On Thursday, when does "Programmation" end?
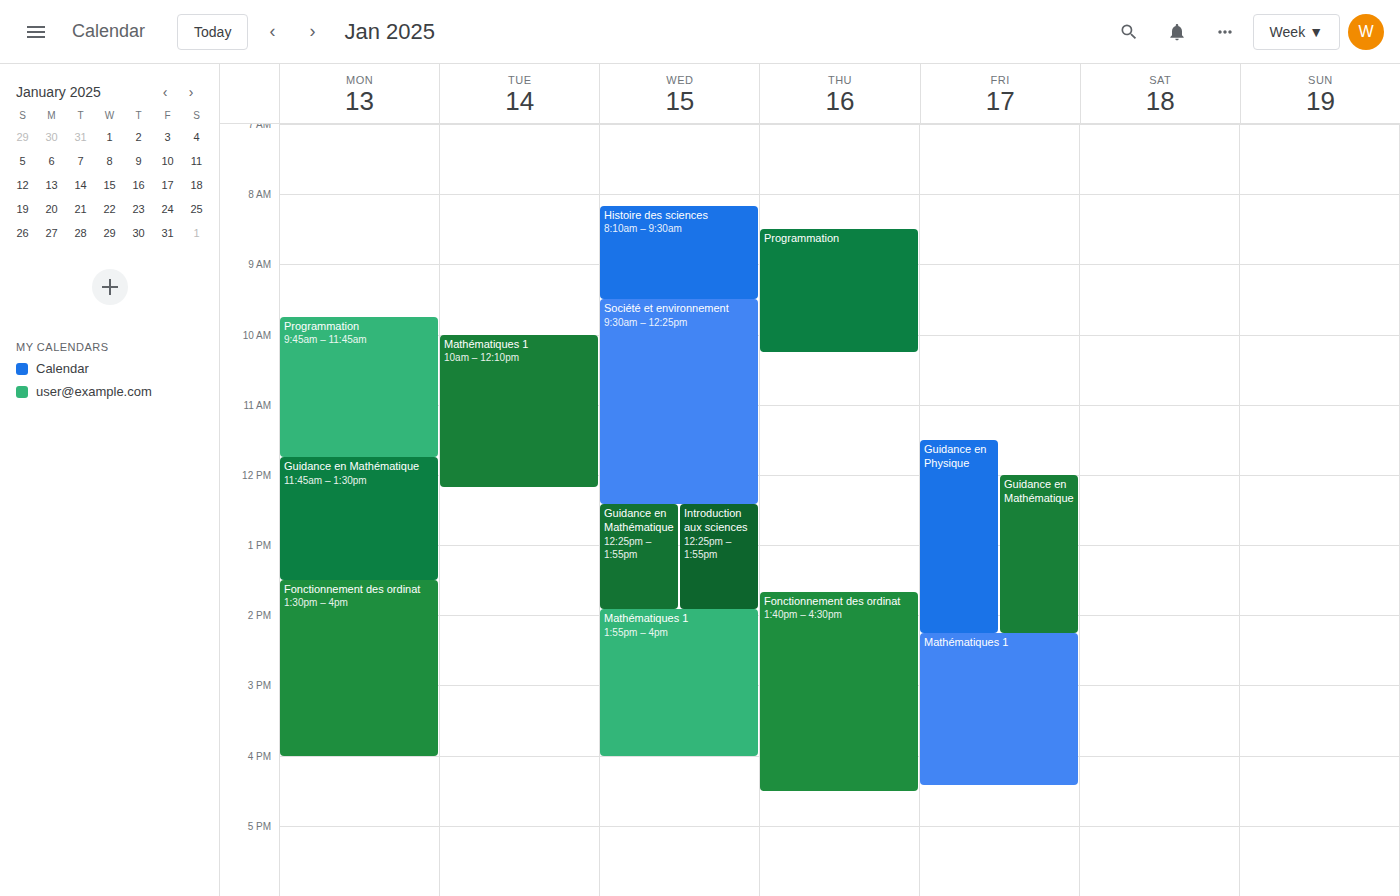
10:15 AM